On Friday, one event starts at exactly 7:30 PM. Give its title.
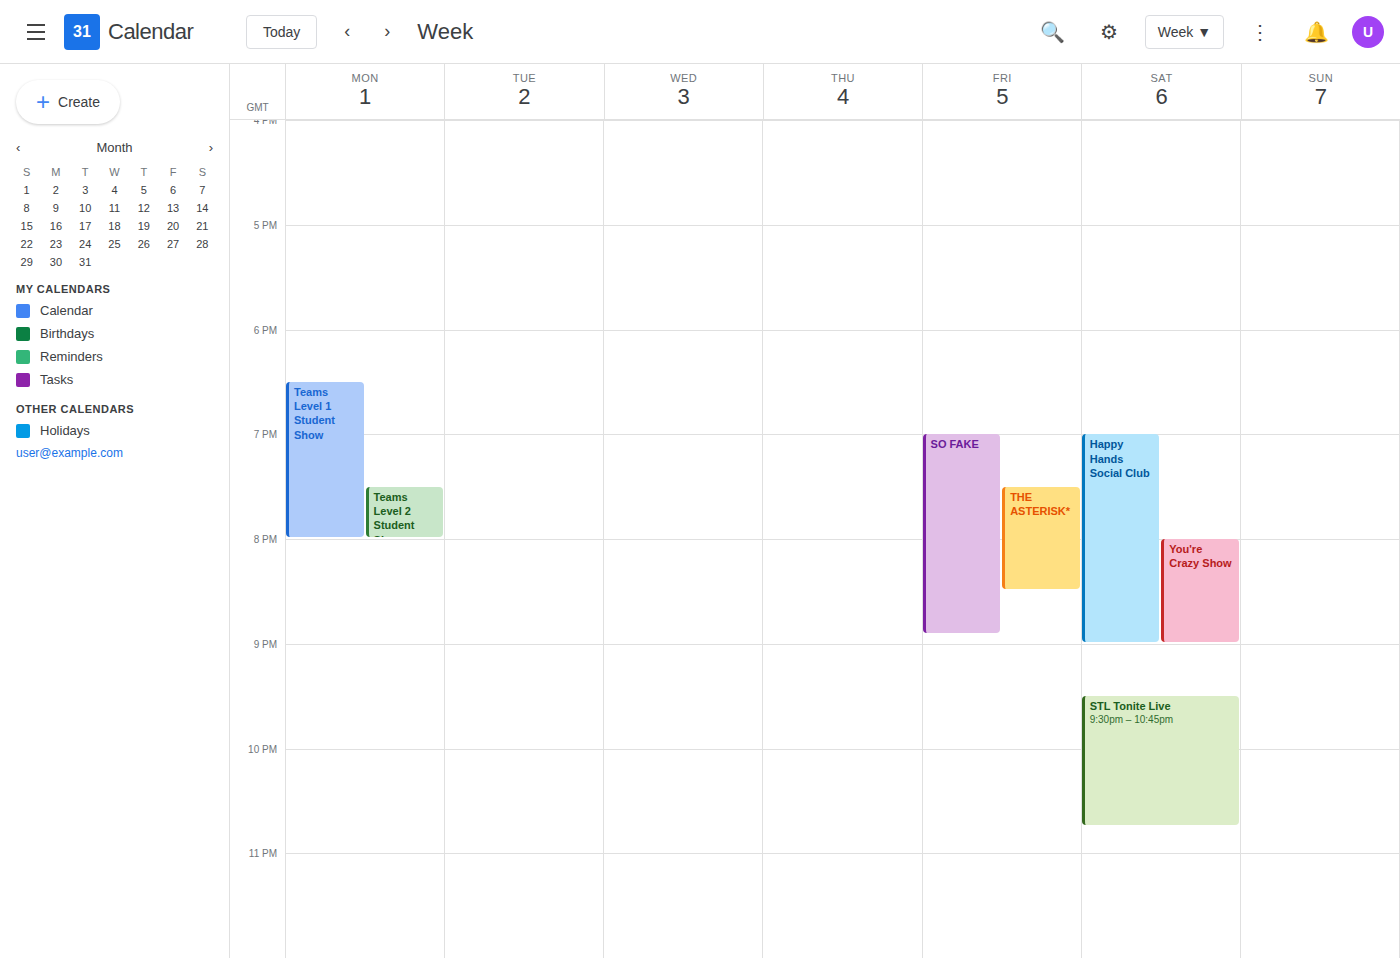
"THE ASTERISK*"